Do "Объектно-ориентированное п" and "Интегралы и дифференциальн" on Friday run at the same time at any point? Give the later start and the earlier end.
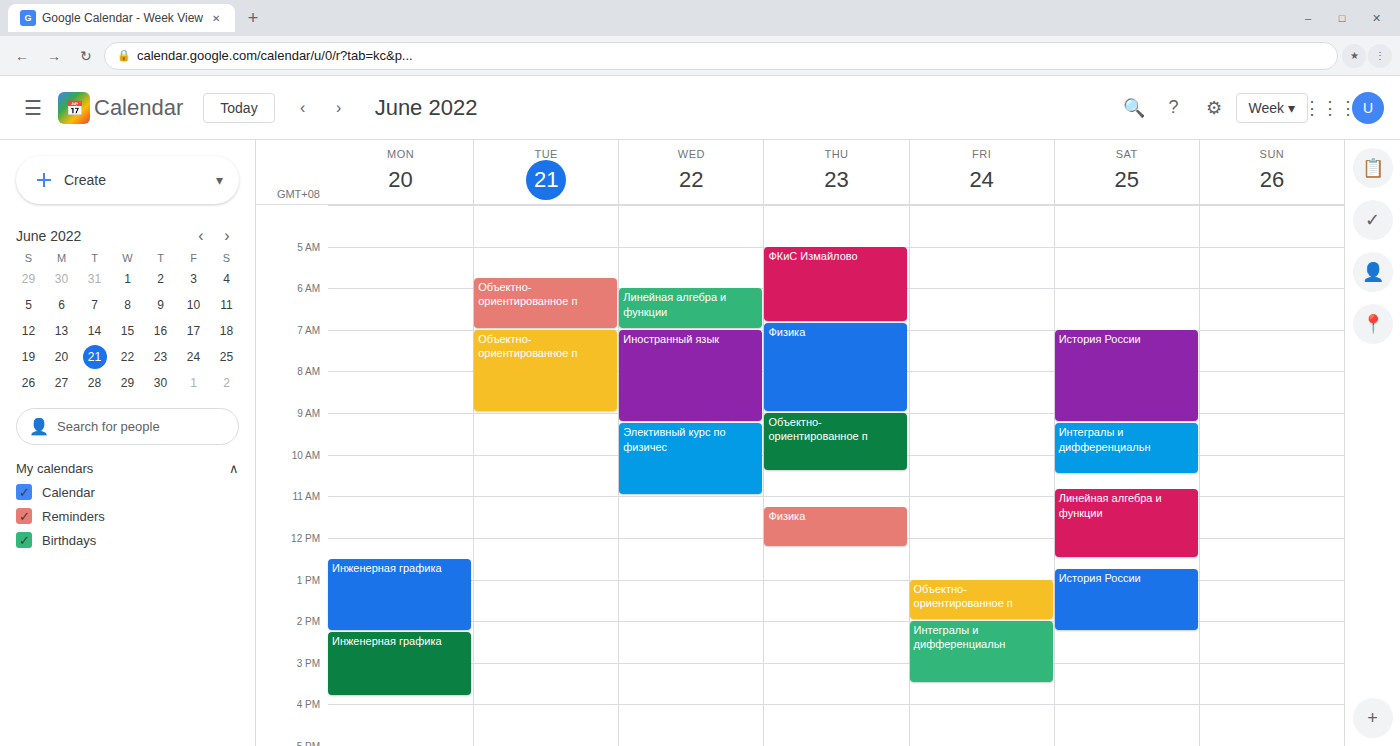
"Объектно-ориентированное п" ends at 2:00 PM, exactly when "Интегралы и дифференциальн" starts -- they touch but do not overlap.